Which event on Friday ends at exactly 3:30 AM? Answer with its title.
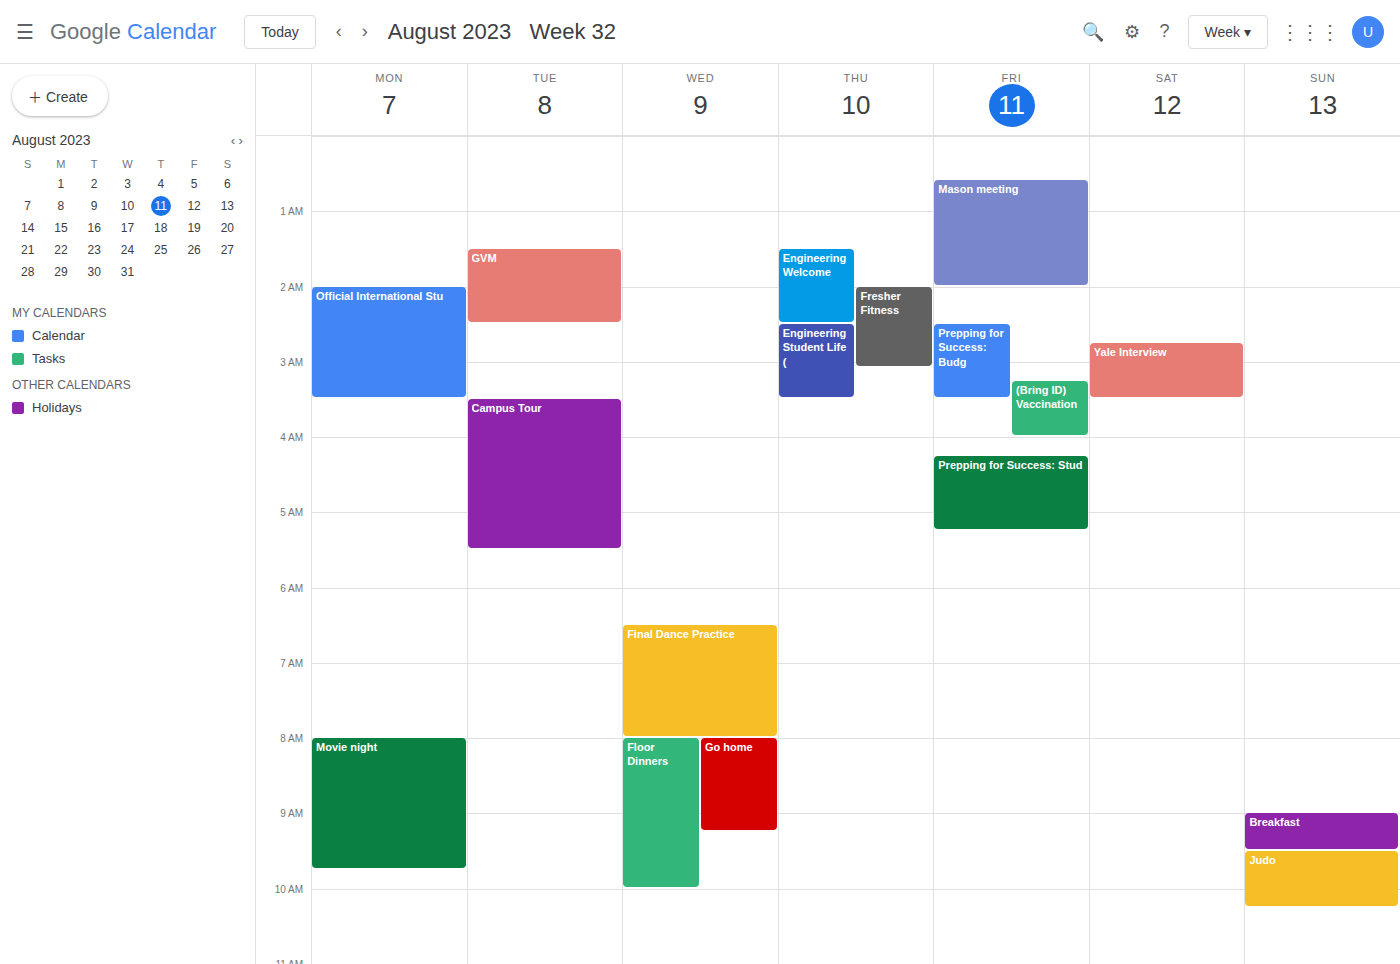
"Prepping for Success: Budg"